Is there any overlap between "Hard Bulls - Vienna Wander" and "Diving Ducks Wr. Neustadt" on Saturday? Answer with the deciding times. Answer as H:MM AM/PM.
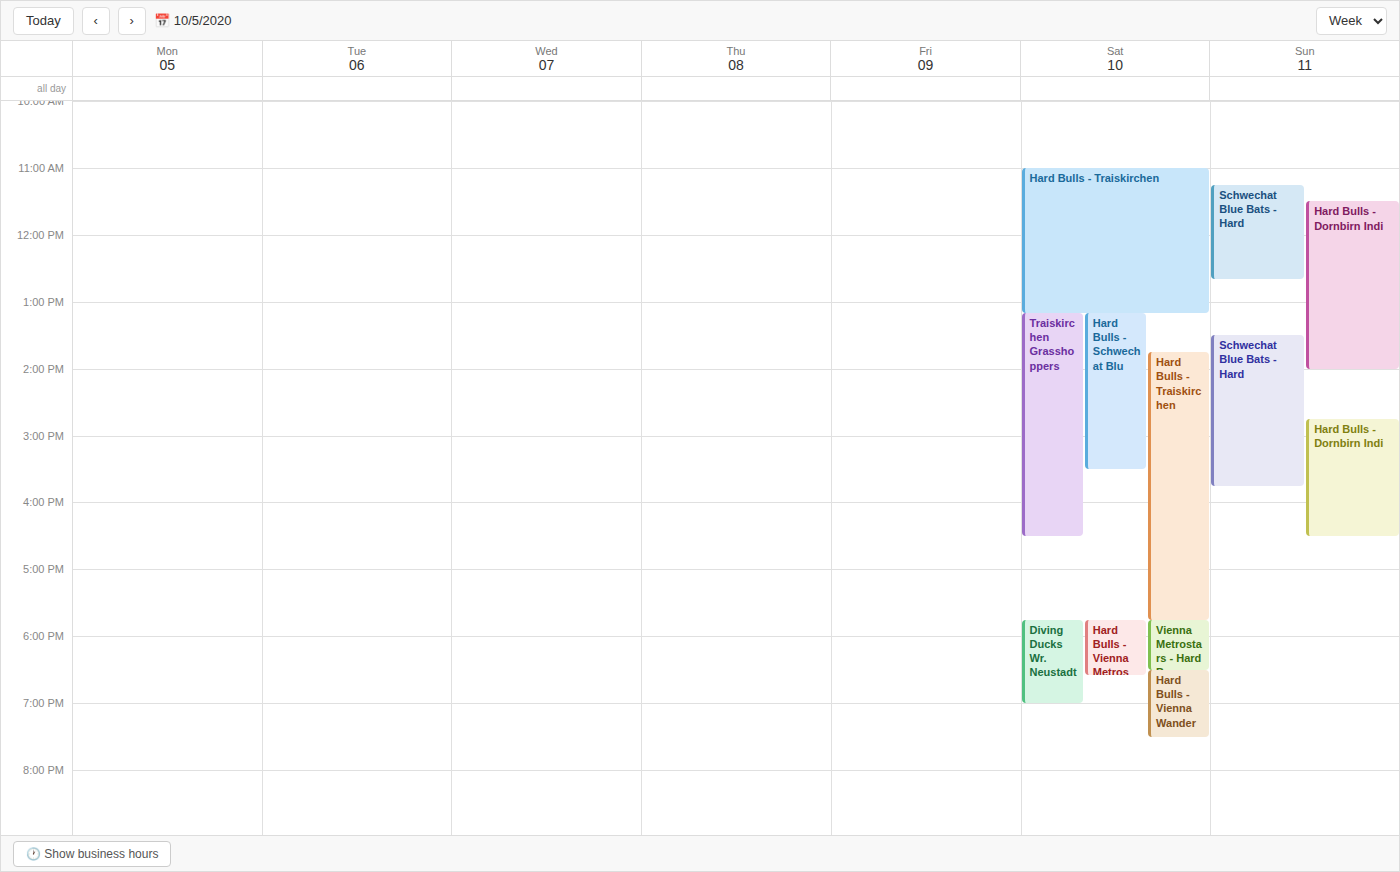
"Hard Bulls - Vienna Wander" starts at 6:30 PM, before "Diving Ducks Wr. Neustadt" ends at 7:00 PM -- they overlap.